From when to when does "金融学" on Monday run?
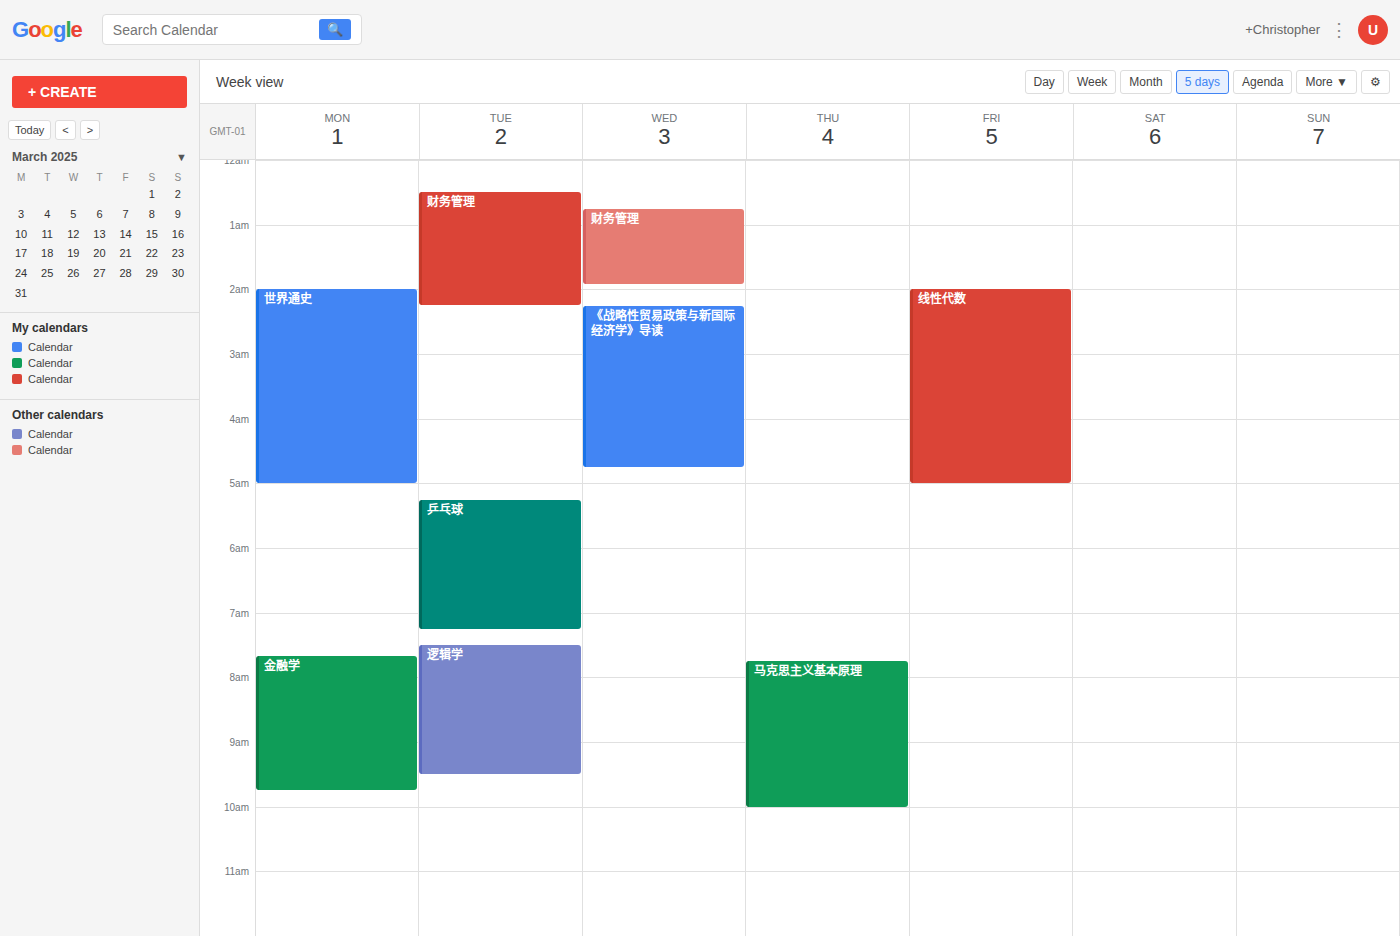
07:40 to 09:45